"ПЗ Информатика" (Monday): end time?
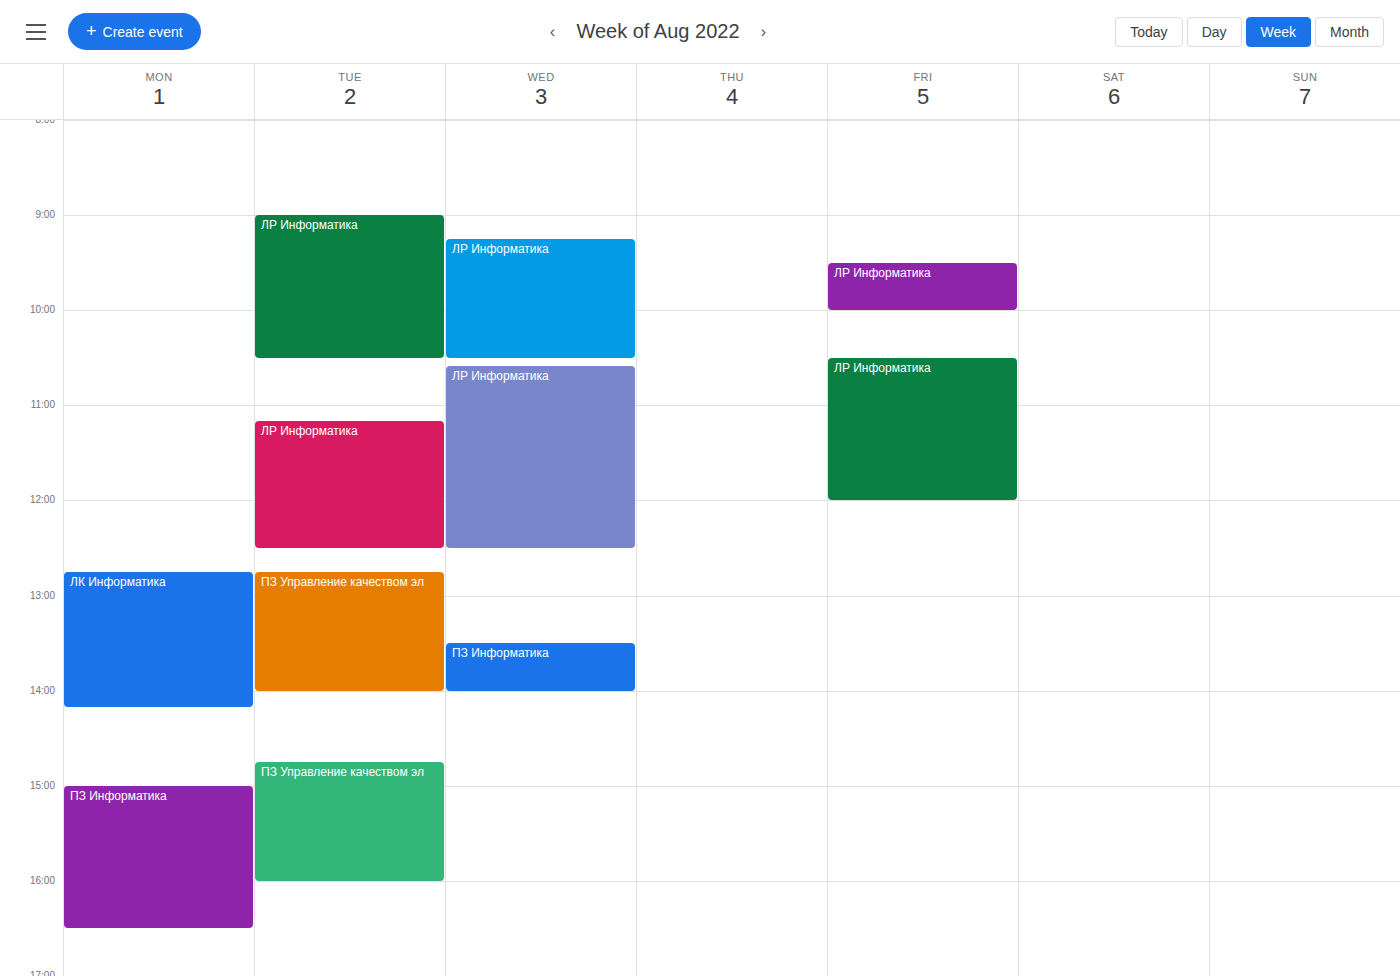
4:30 PM